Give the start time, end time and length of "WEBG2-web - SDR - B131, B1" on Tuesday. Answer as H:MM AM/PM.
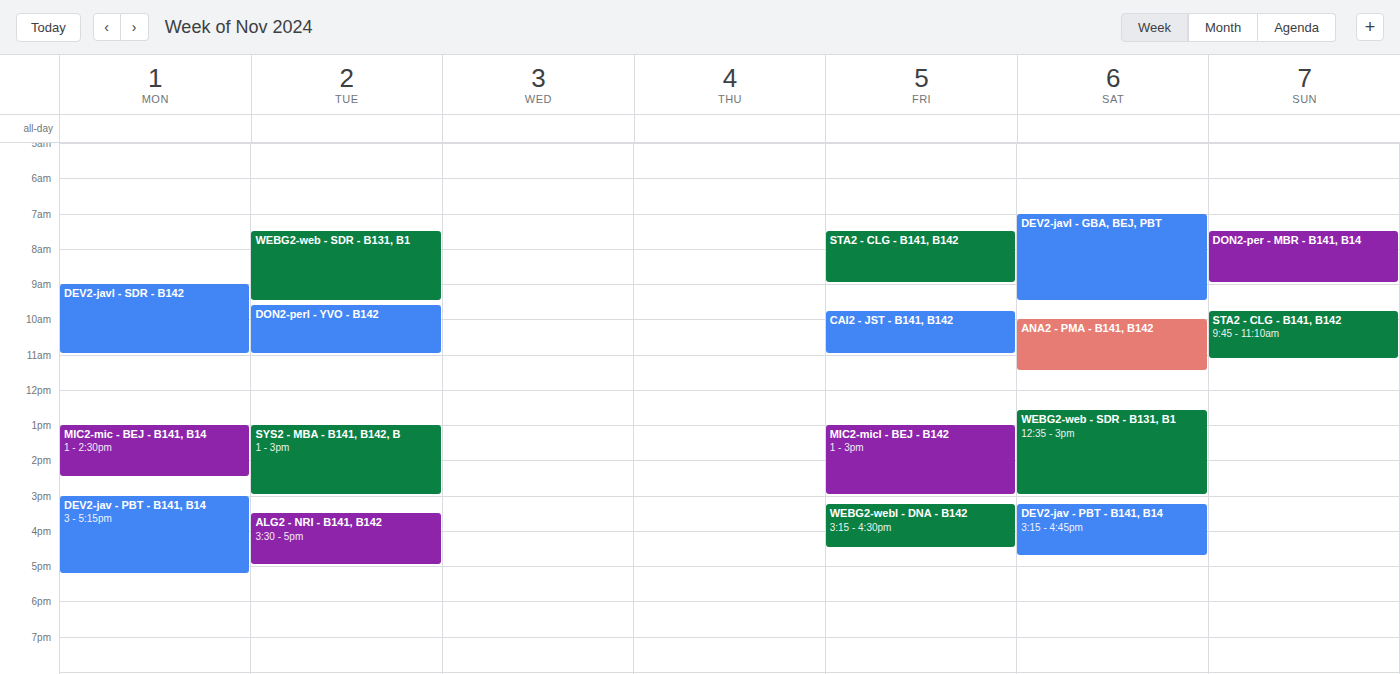
7:30 AM to 9:30 AM, 2 hours